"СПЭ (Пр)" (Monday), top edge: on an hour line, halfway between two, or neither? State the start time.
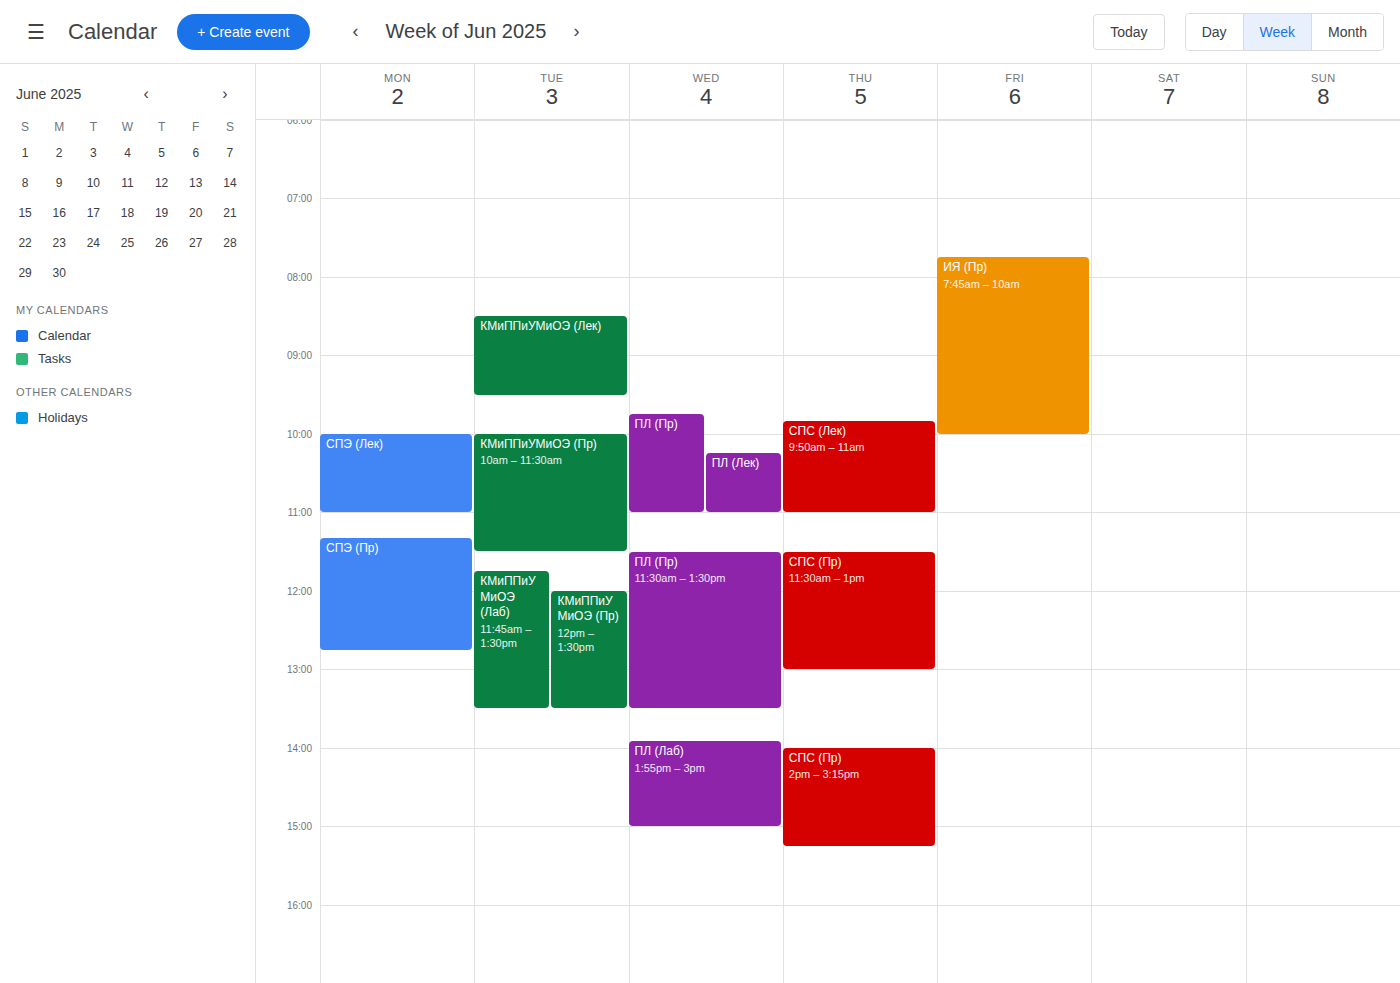
11:20 AM -- neither: 20 minutes below the 11 AM line and 40 minutes above the 12 PM line.